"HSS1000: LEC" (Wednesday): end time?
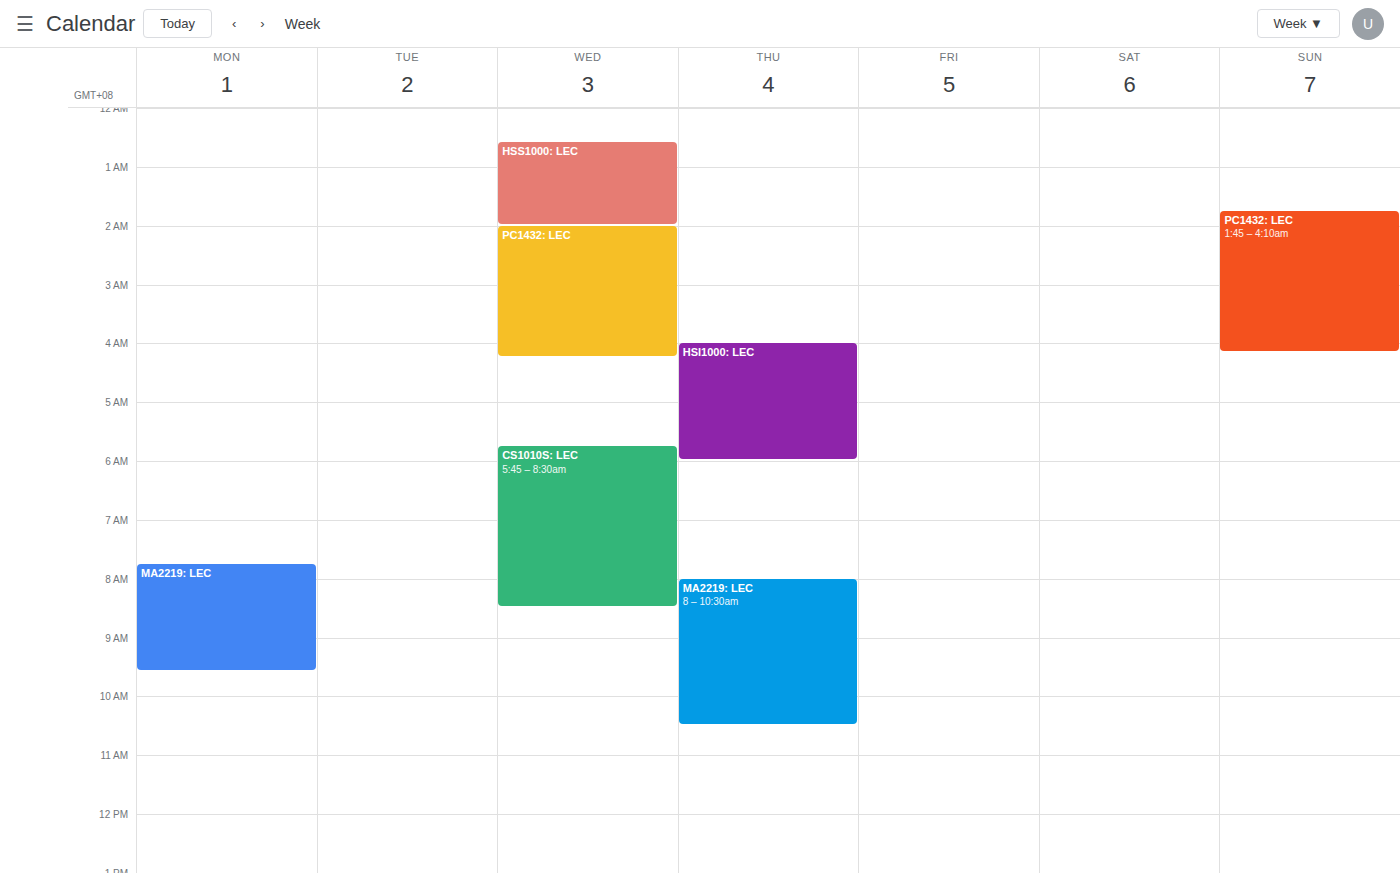
2:00 AM